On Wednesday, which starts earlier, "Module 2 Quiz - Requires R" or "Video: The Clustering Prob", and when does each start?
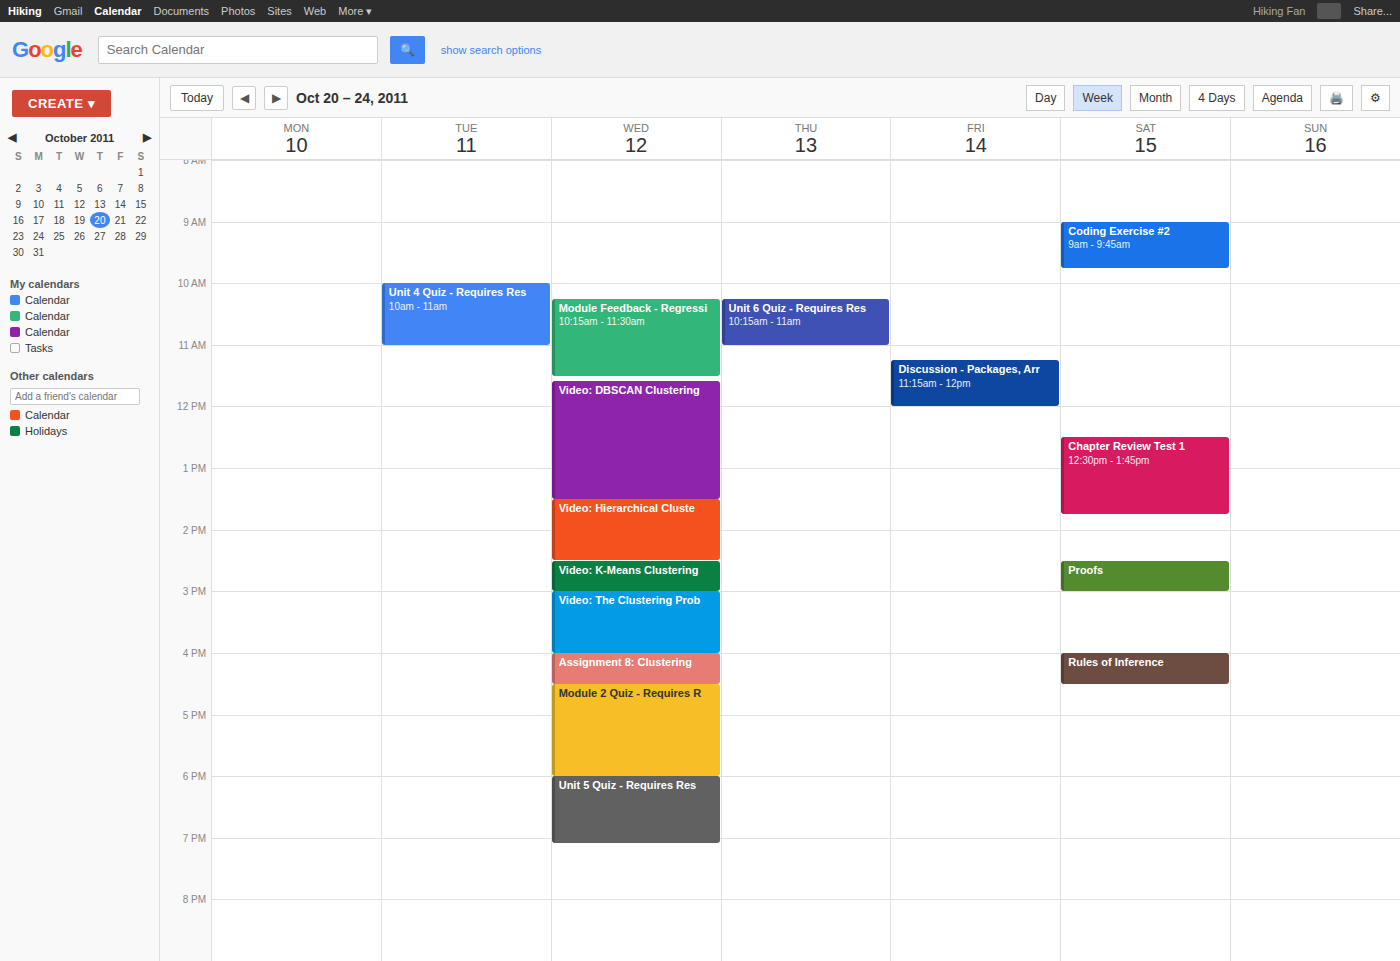
"Video: The Clustering Prob" 15:00; "Module 2 Quiz - Requires R" 16:30.